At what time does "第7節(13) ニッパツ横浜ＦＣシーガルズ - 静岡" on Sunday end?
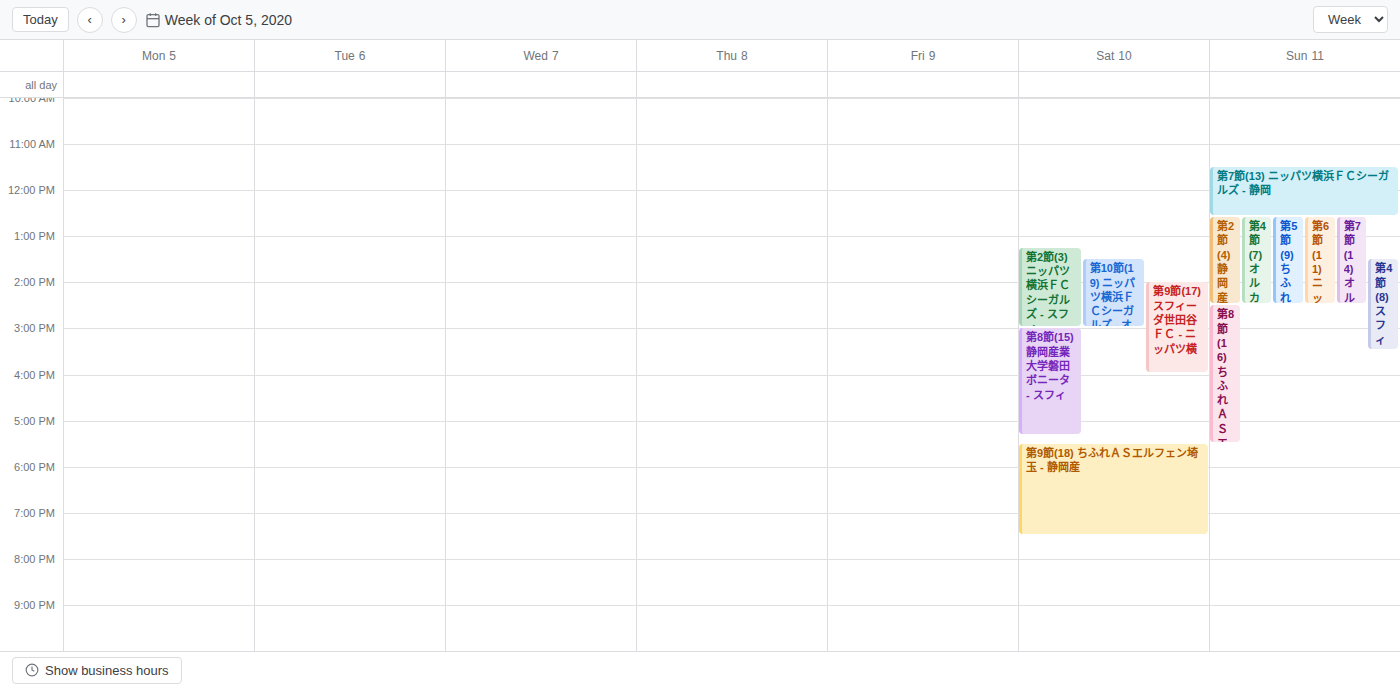
12:35 PM